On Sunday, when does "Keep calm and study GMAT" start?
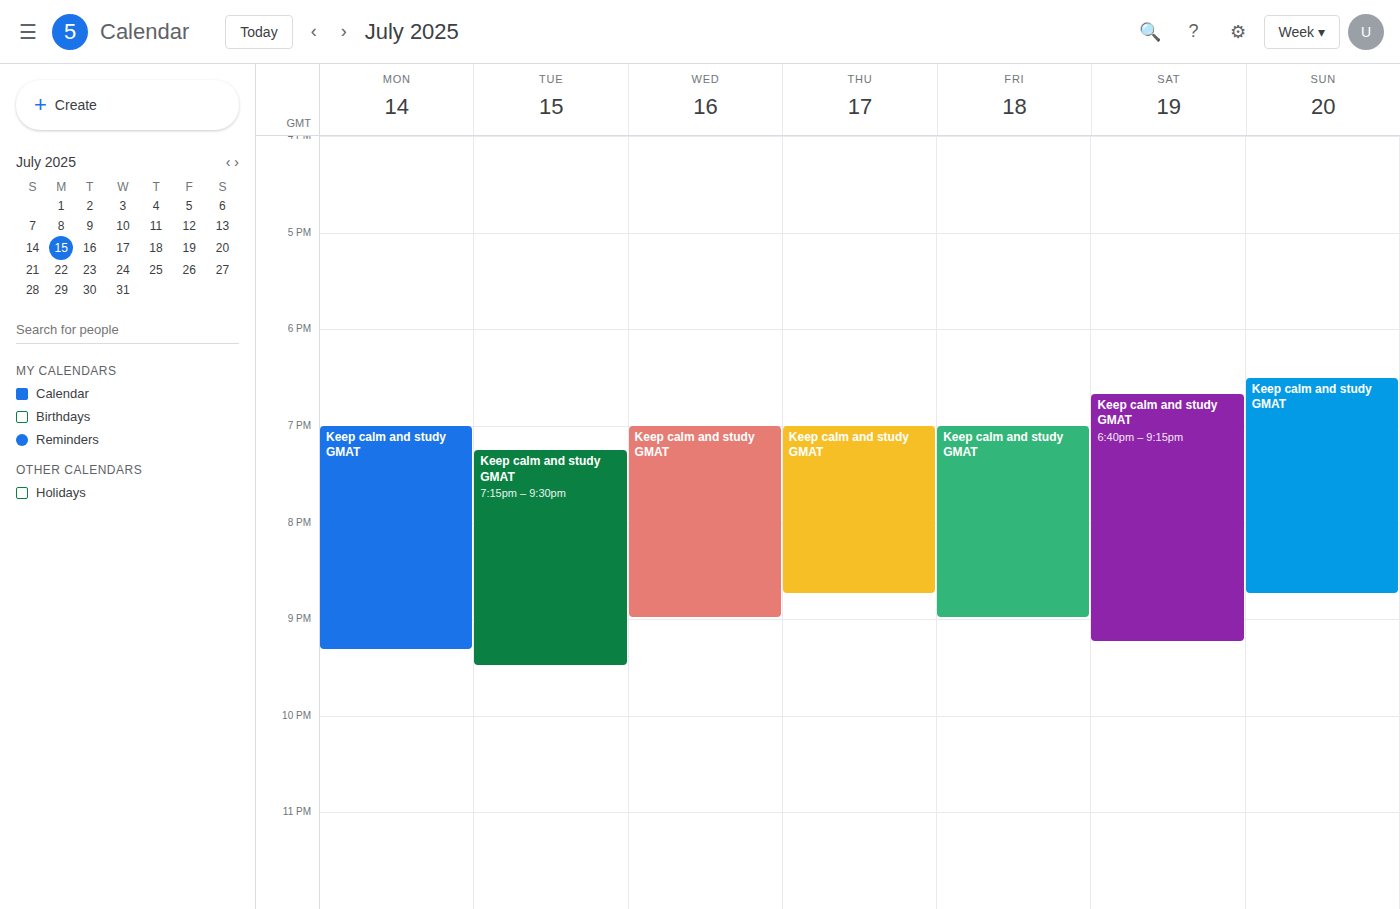
6:30 PM